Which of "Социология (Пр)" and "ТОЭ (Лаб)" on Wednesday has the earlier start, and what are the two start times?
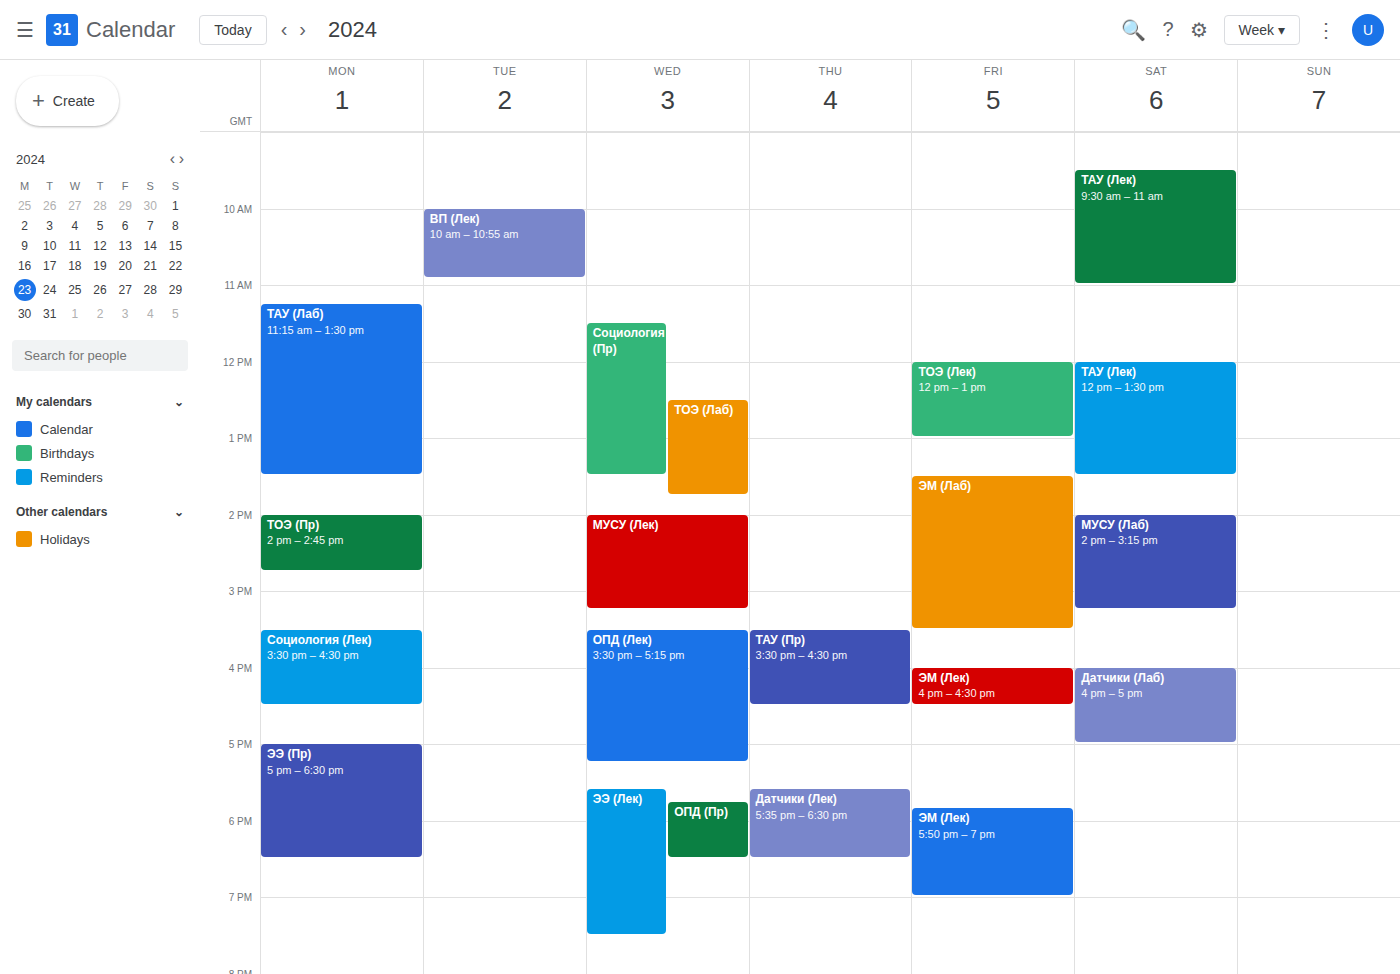
"Социология (Пр)" 11:30 AM; "ТОЭ (Лаб)" 12:30 PM.